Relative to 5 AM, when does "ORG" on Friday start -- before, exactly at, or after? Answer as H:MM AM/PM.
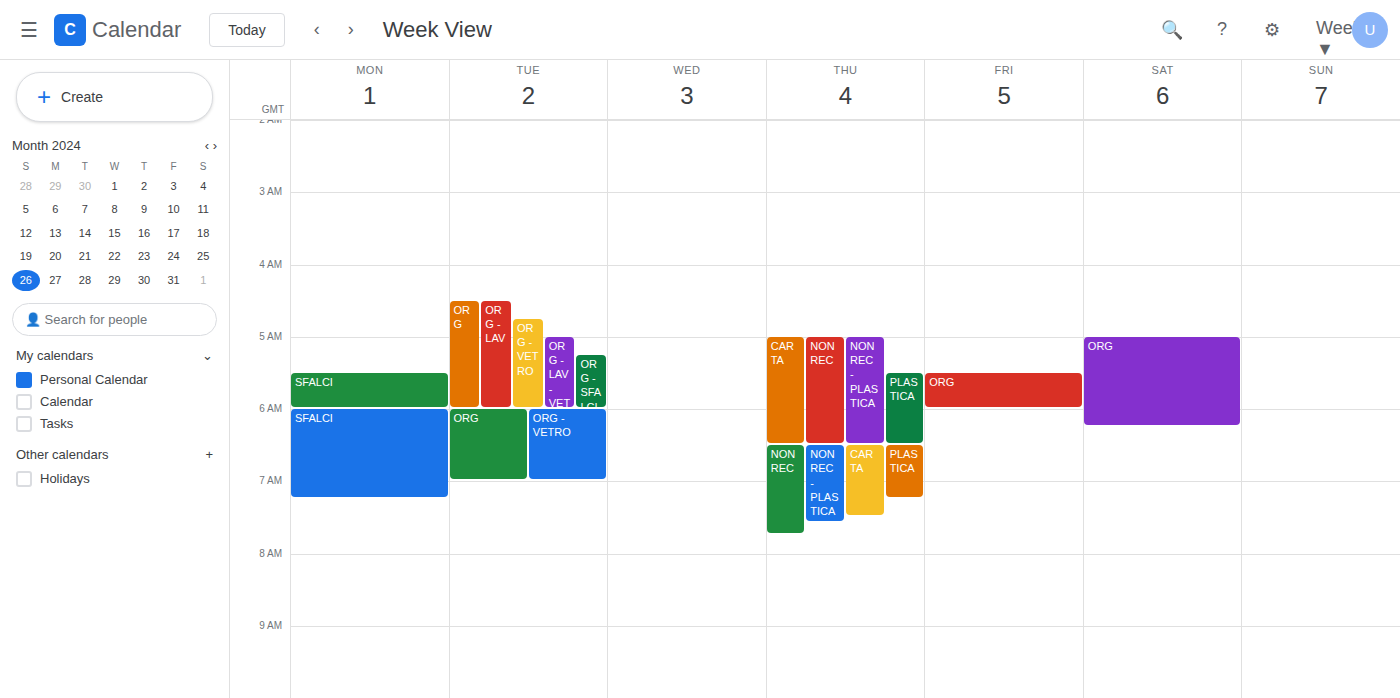
5:30 AM -- after 5 AM, 30 minutes below the 5 AM line.